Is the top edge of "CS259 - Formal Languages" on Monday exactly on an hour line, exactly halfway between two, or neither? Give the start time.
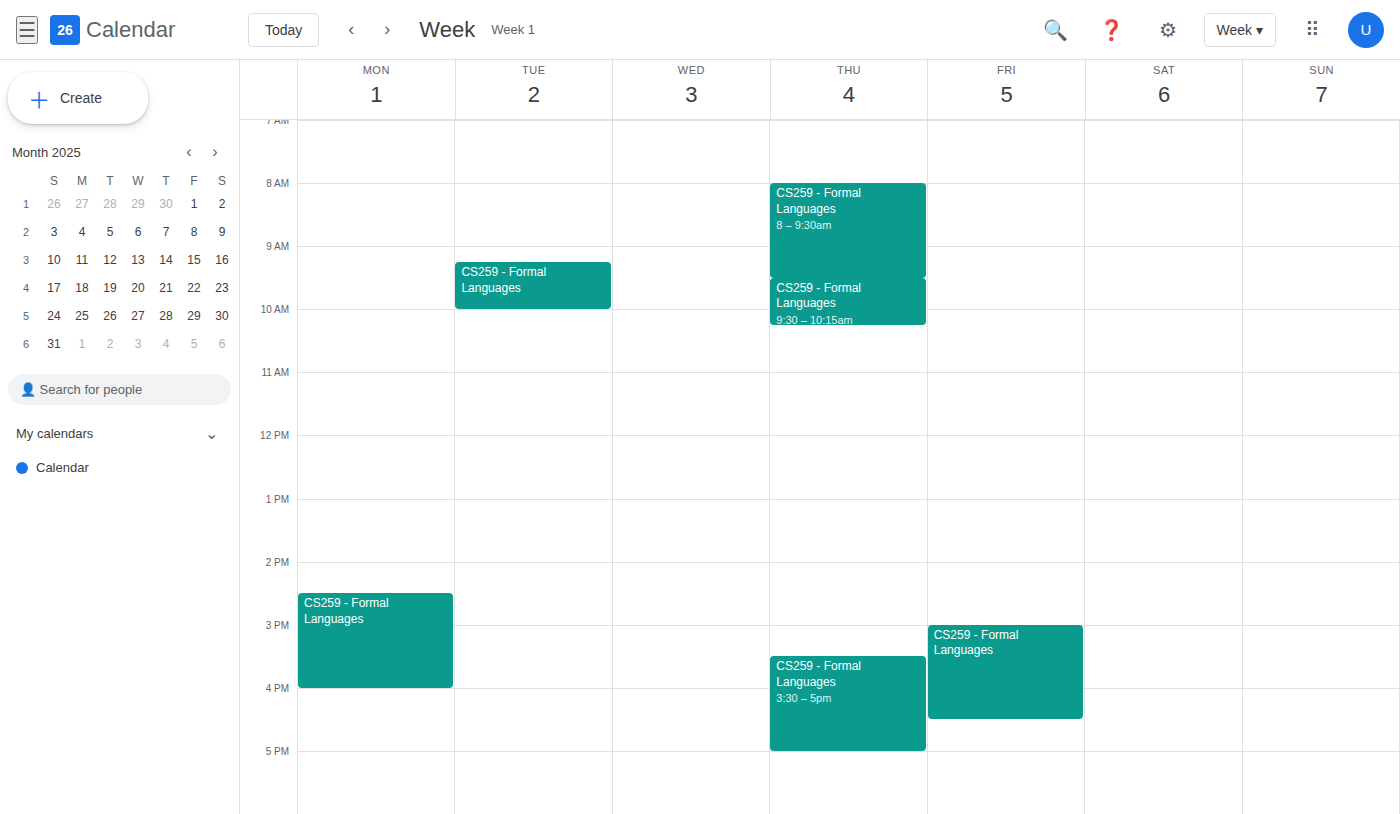
2:30 PM -- halfway between the 2 PM and 3 PM lines.